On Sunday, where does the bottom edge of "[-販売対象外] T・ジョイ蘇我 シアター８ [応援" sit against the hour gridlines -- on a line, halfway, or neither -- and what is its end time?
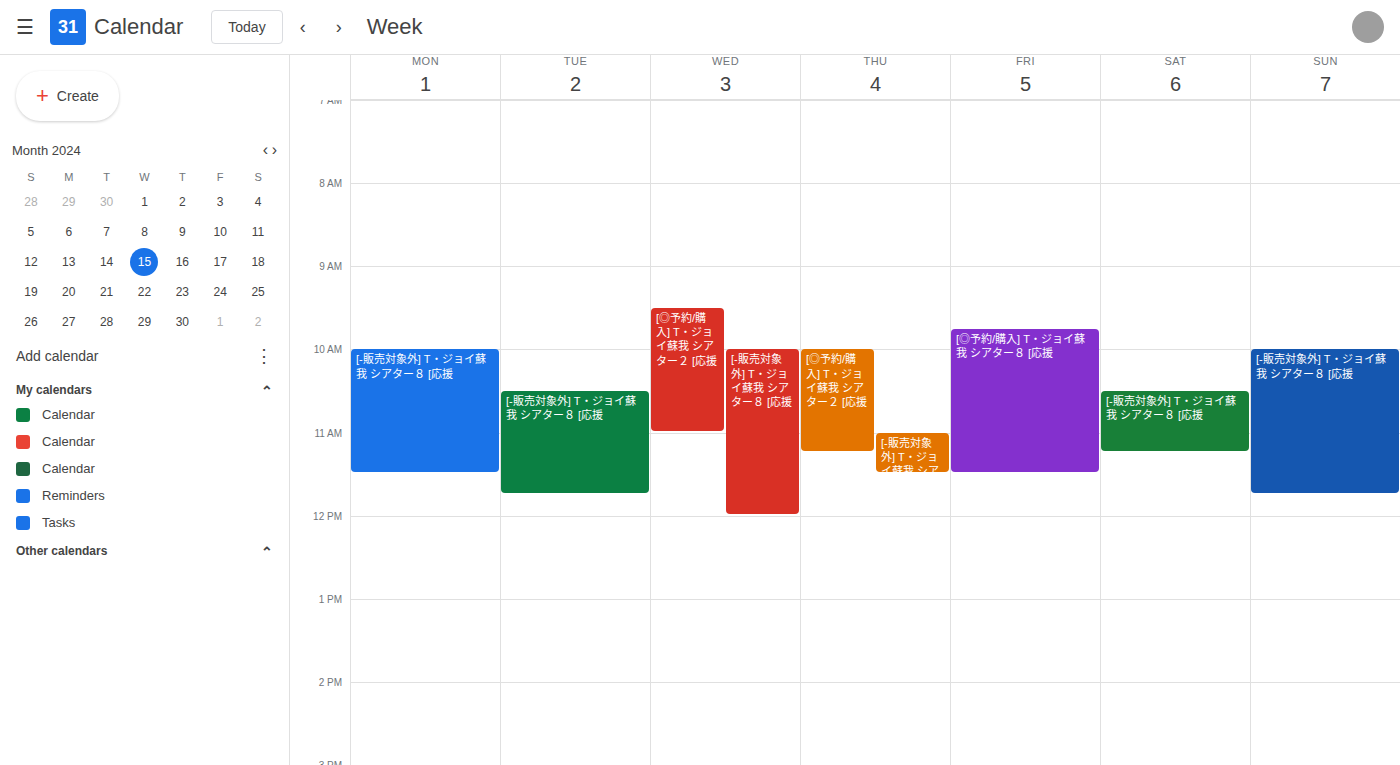
11:45 AM -- neither: three quarters of the way from the 11 AM line to the 12 PM line.